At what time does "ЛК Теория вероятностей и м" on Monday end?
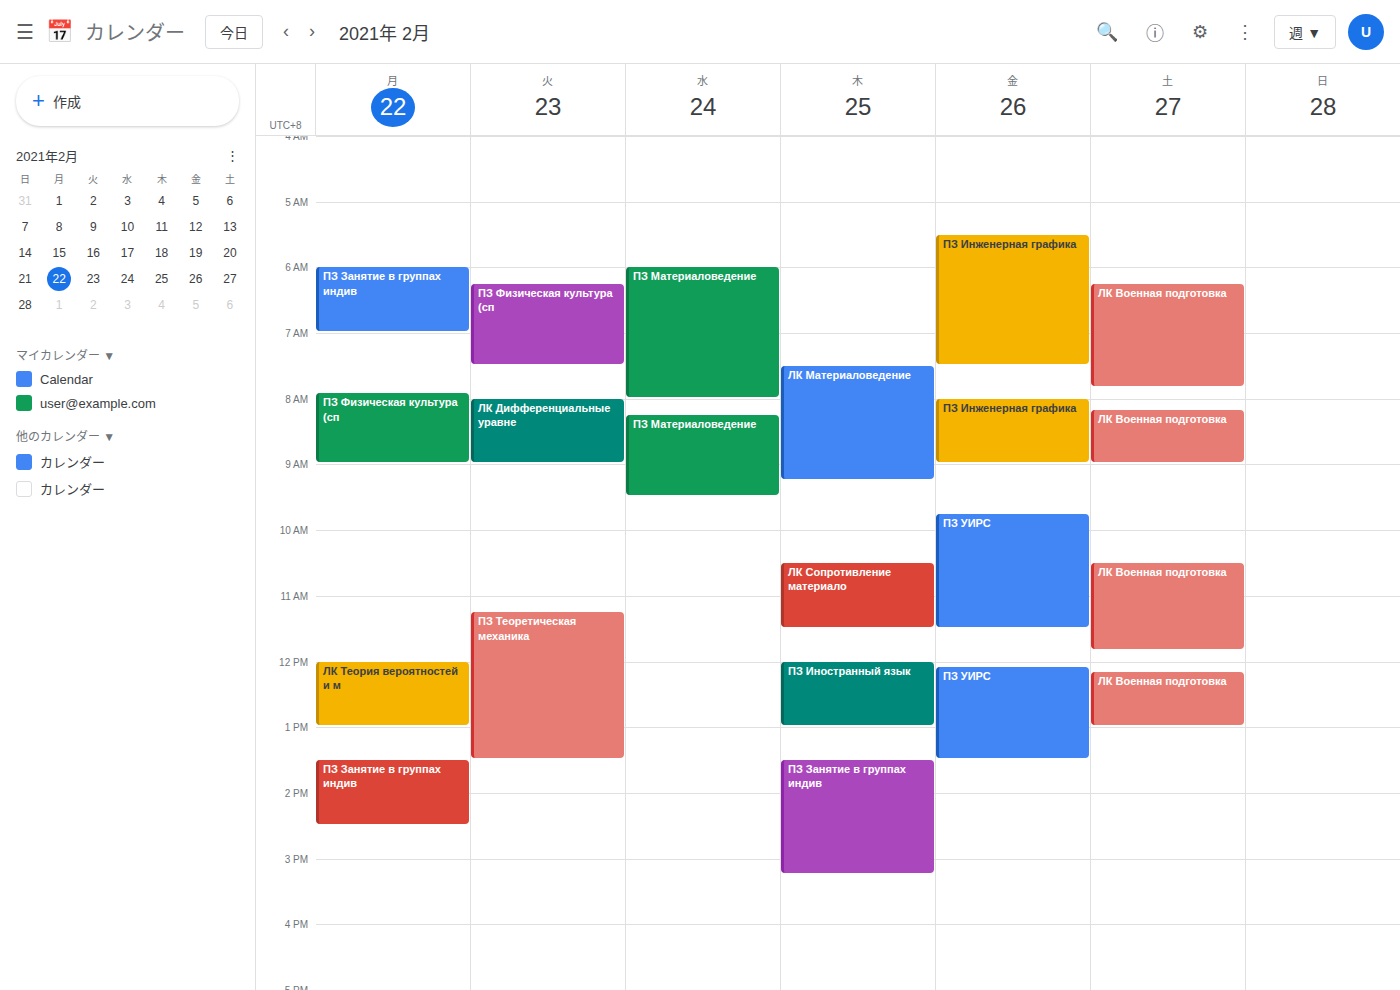
13:00